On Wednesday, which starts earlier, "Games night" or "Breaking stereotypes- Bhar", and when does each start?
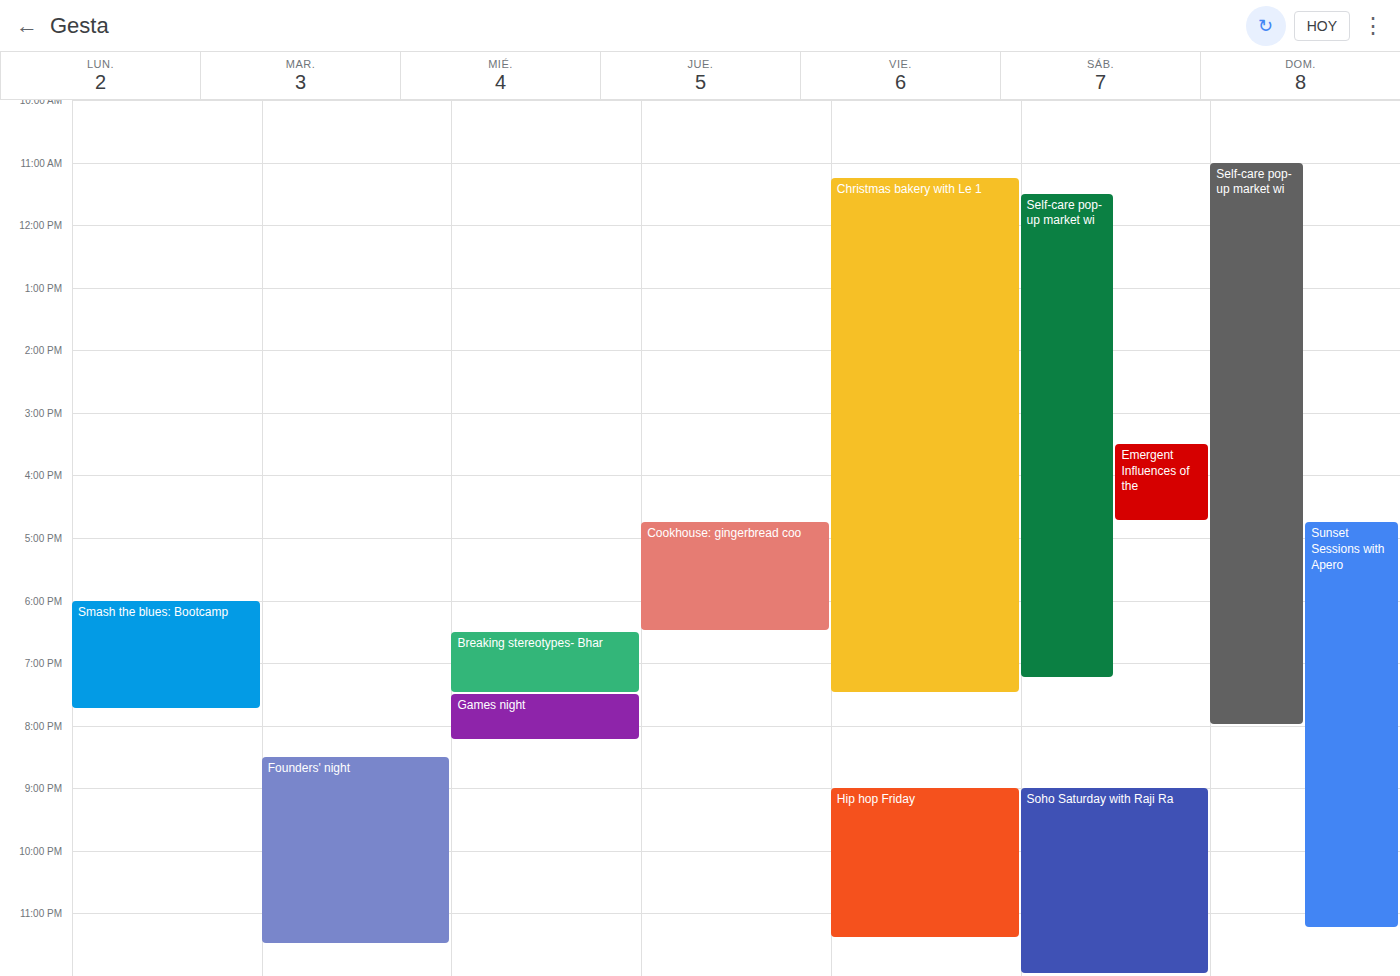
"Breaking stereotypes- Bhar" 6:30 PM; "Games night" 7:30 PM.